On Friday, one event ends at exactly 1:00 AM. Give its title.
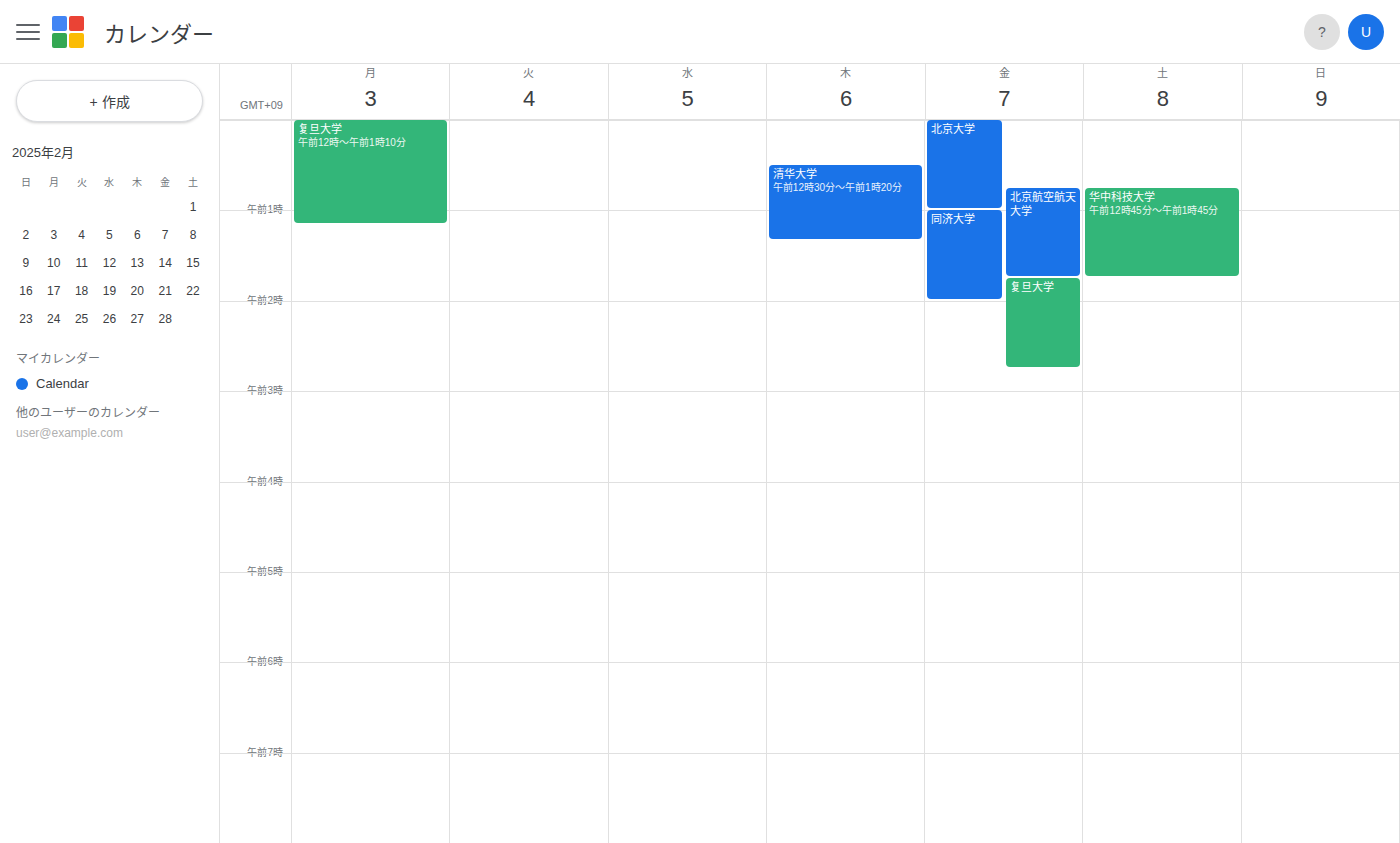
"北京大学"